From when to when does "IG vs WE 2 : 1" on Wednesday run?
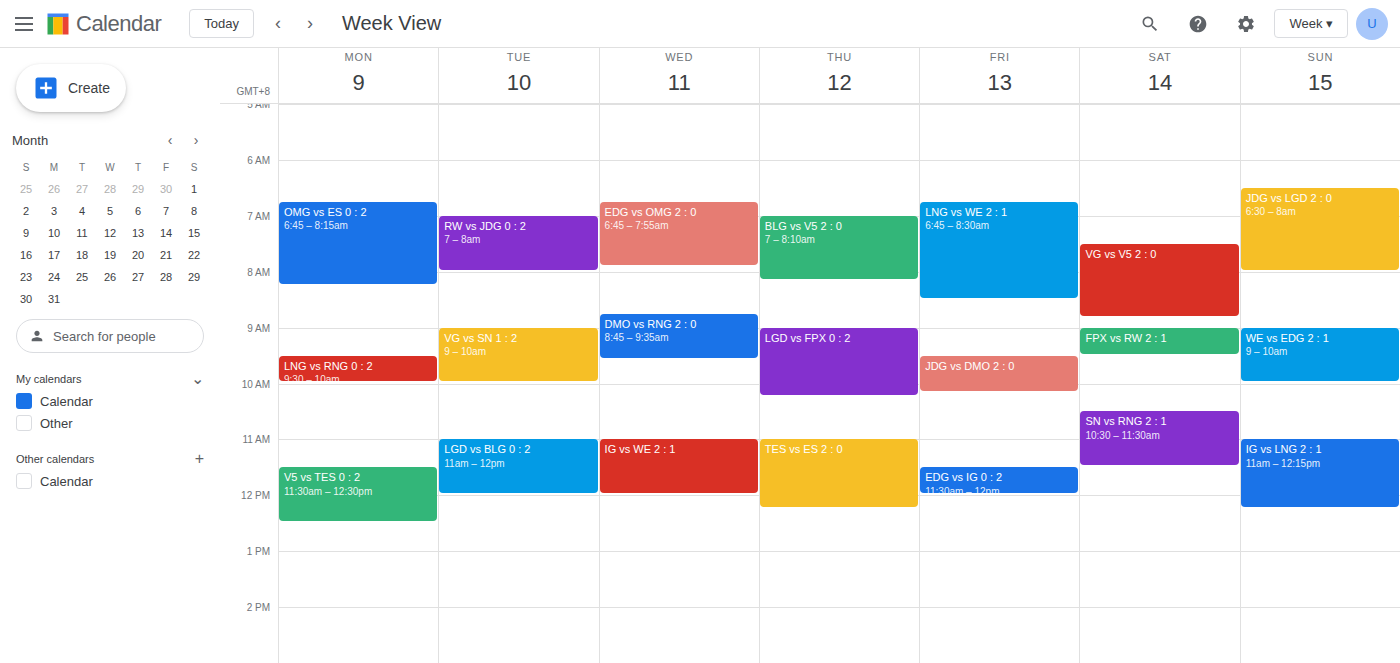
11:00 AM to 12:00 PM